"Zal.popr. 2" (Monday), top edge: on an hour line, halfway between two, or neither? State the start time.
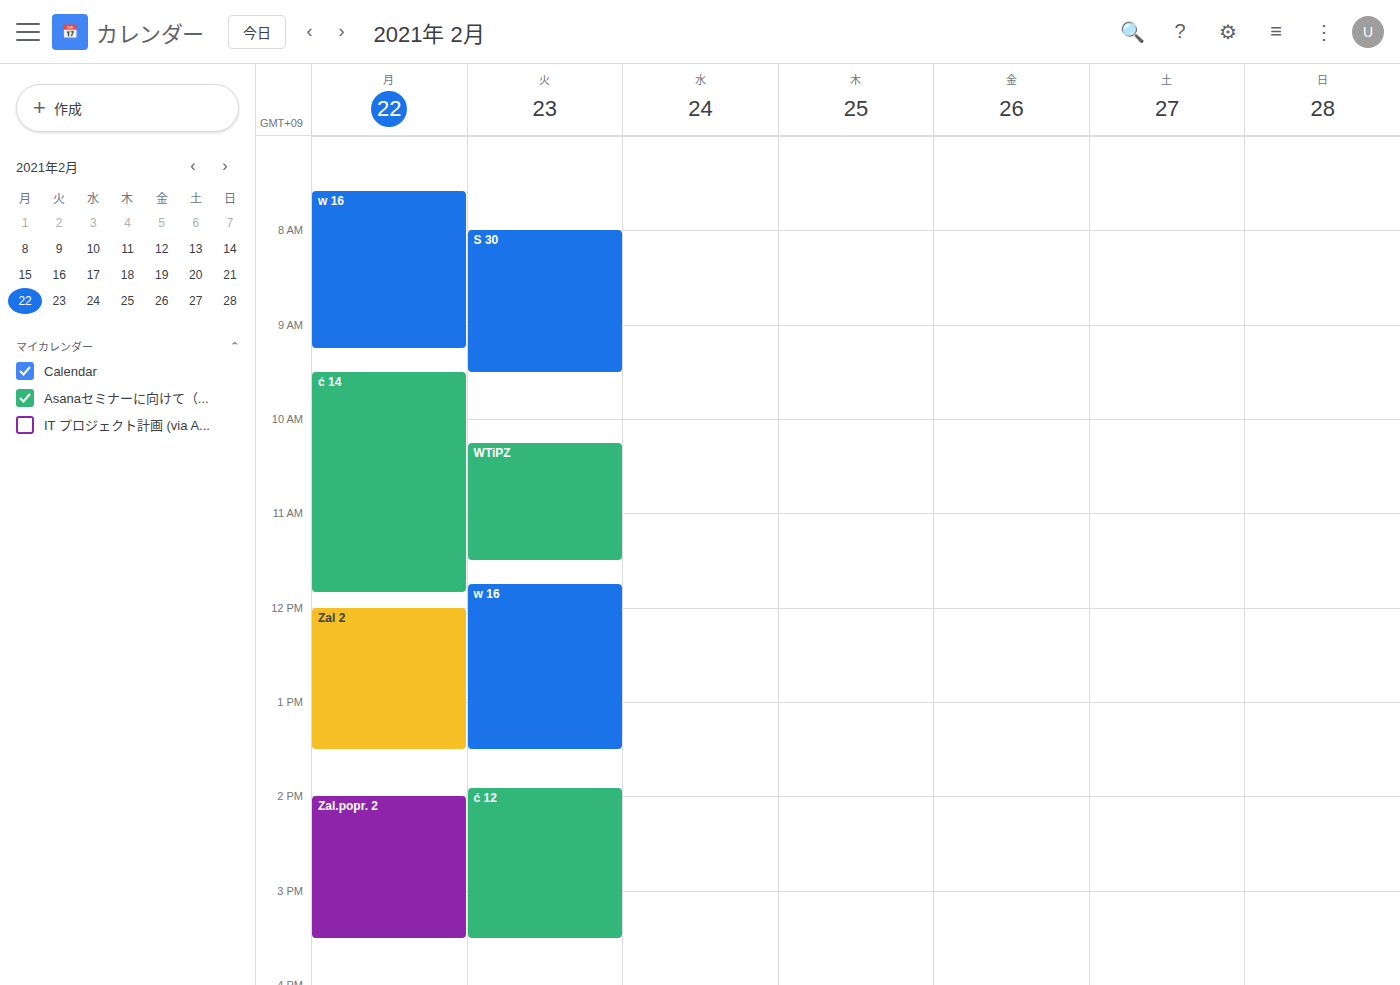
2:00 PM -- exactly on the 2 PM line.